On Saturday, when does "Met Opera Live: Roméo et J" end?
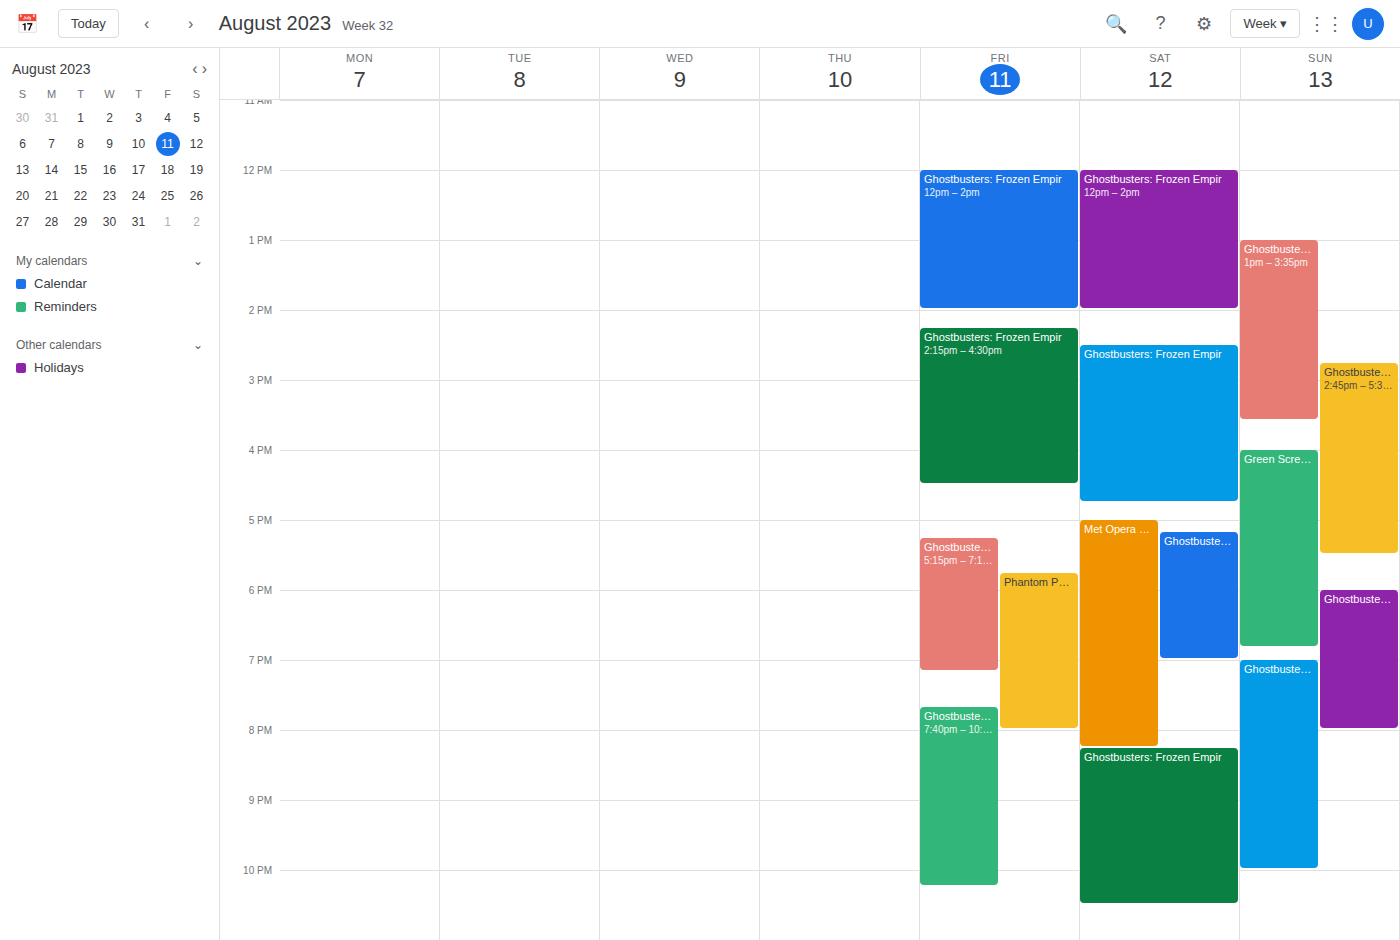
8:15 PM